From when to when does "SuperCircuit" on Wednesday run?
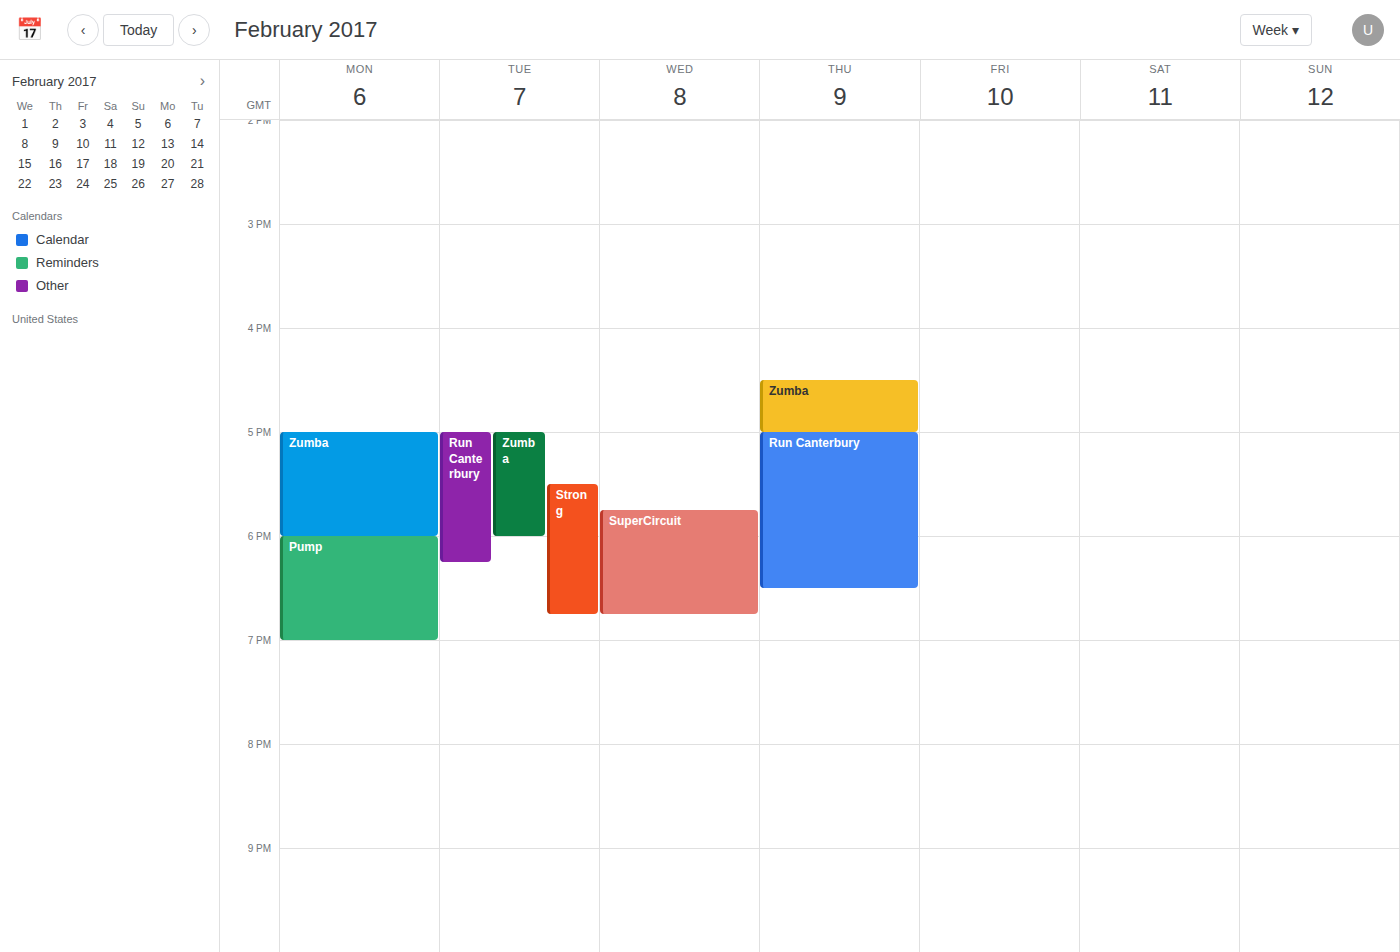
5:45 PM to 6:45 PM